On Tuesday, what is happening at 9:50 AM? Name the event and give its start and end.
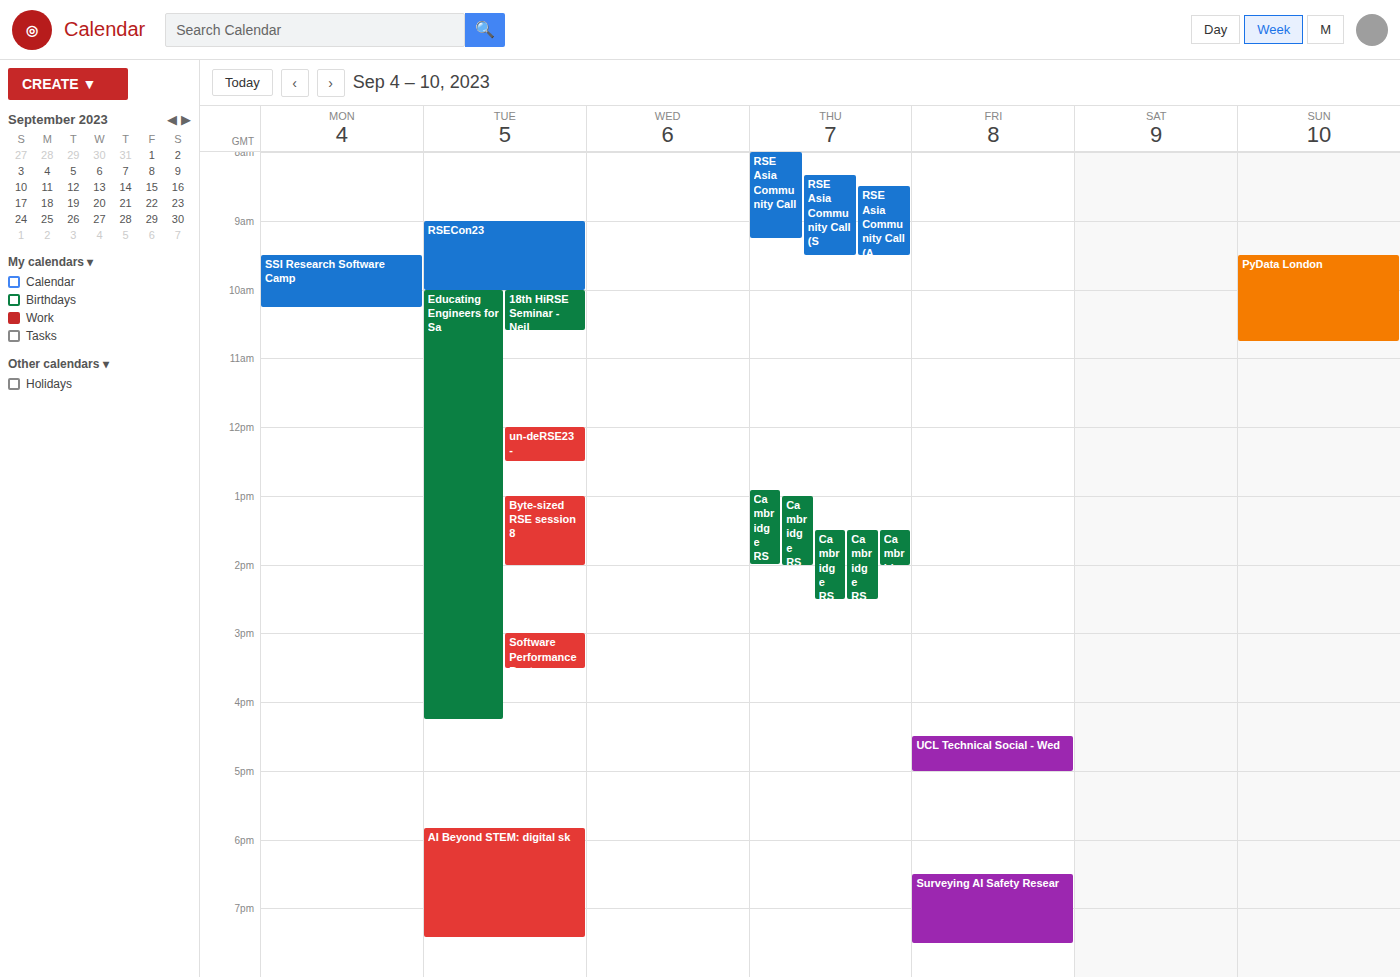
"RSECon23", 9:00 AM to 10:00 AM